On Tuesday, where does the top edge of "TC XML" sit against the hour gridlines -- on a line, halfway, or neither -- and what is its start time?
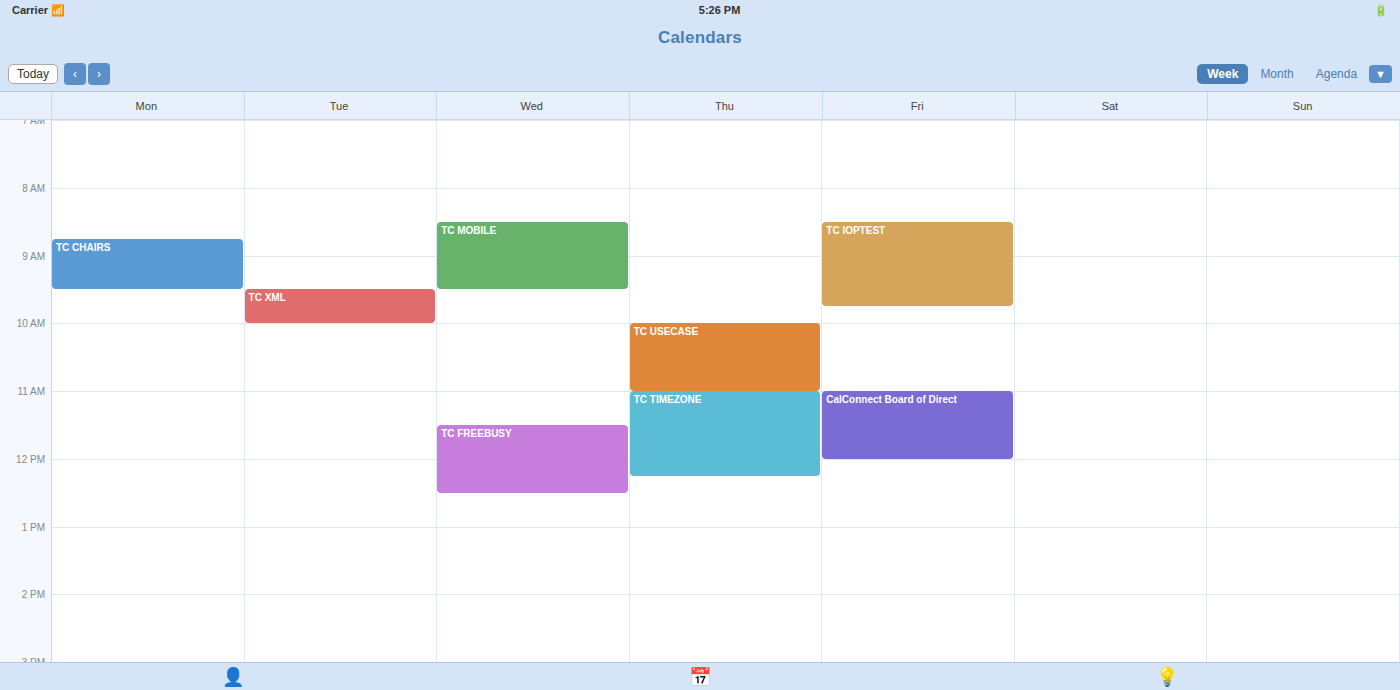
9:30 AM -- halfway between the 9 AM and 10 AM lines.